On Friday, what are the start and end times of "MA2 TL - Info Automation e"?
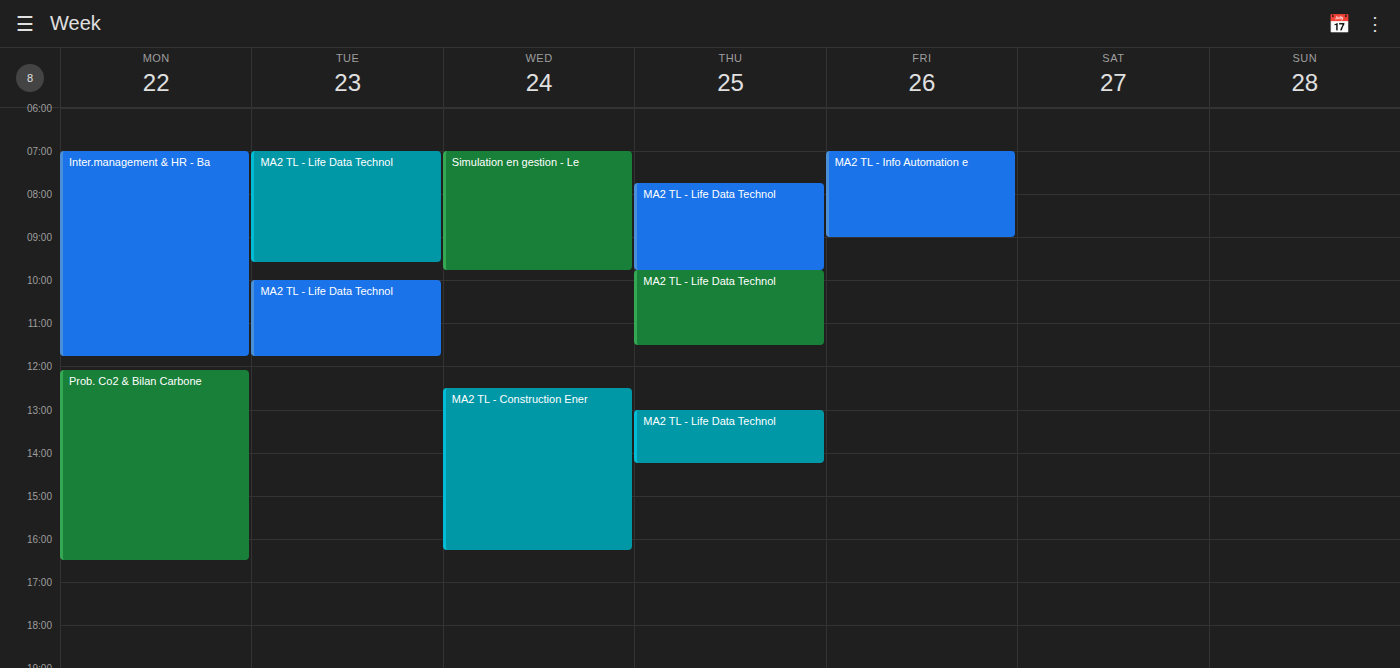
7:00 AM to 9:00 AM